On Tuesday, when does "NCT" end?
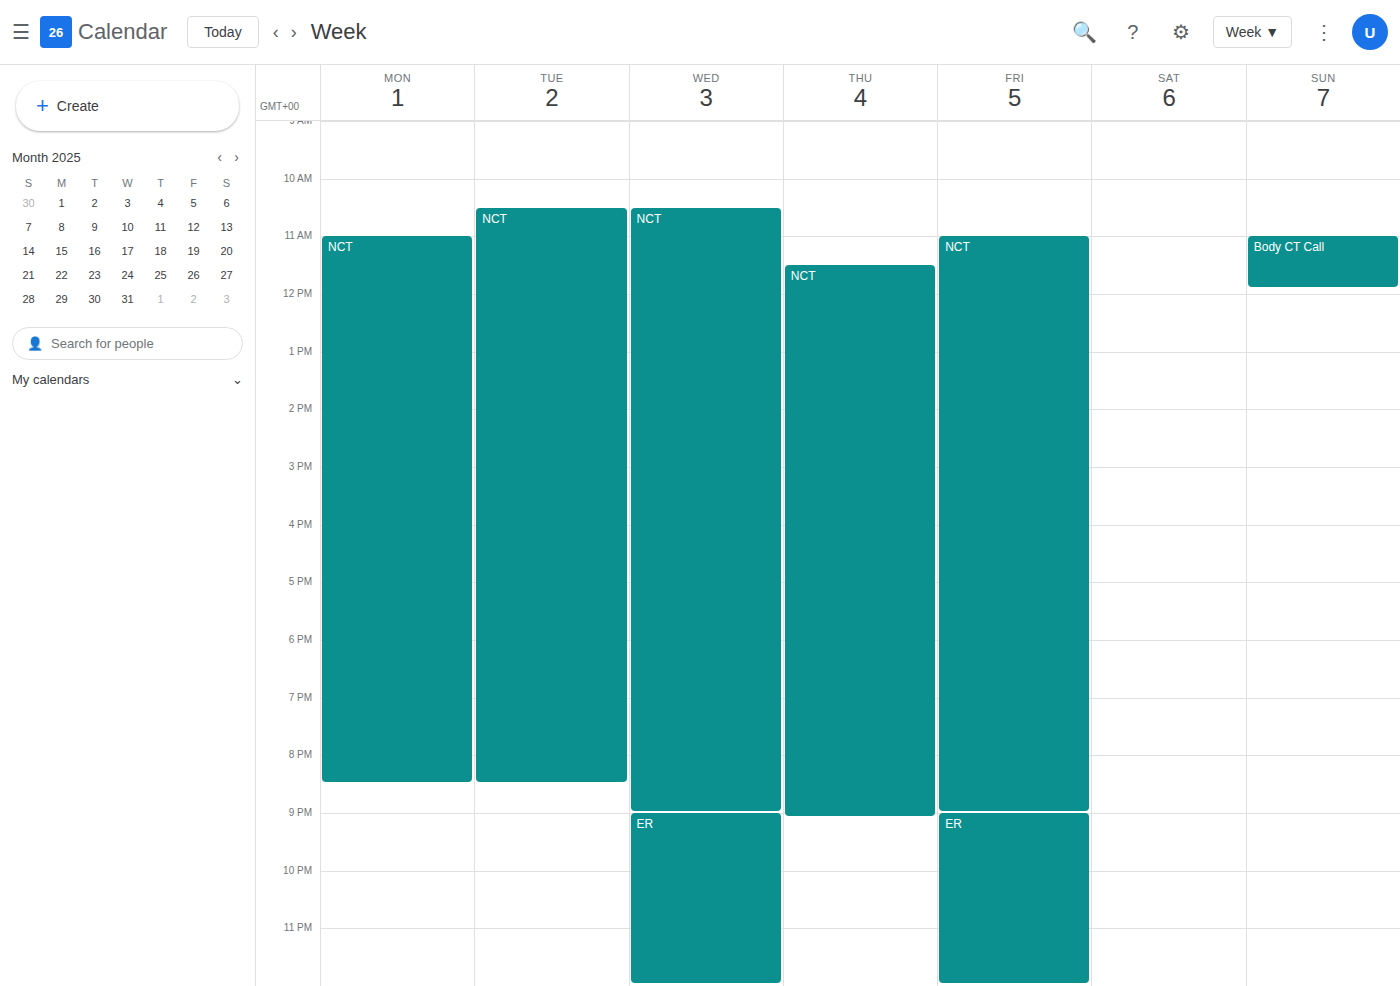
8:30 PM